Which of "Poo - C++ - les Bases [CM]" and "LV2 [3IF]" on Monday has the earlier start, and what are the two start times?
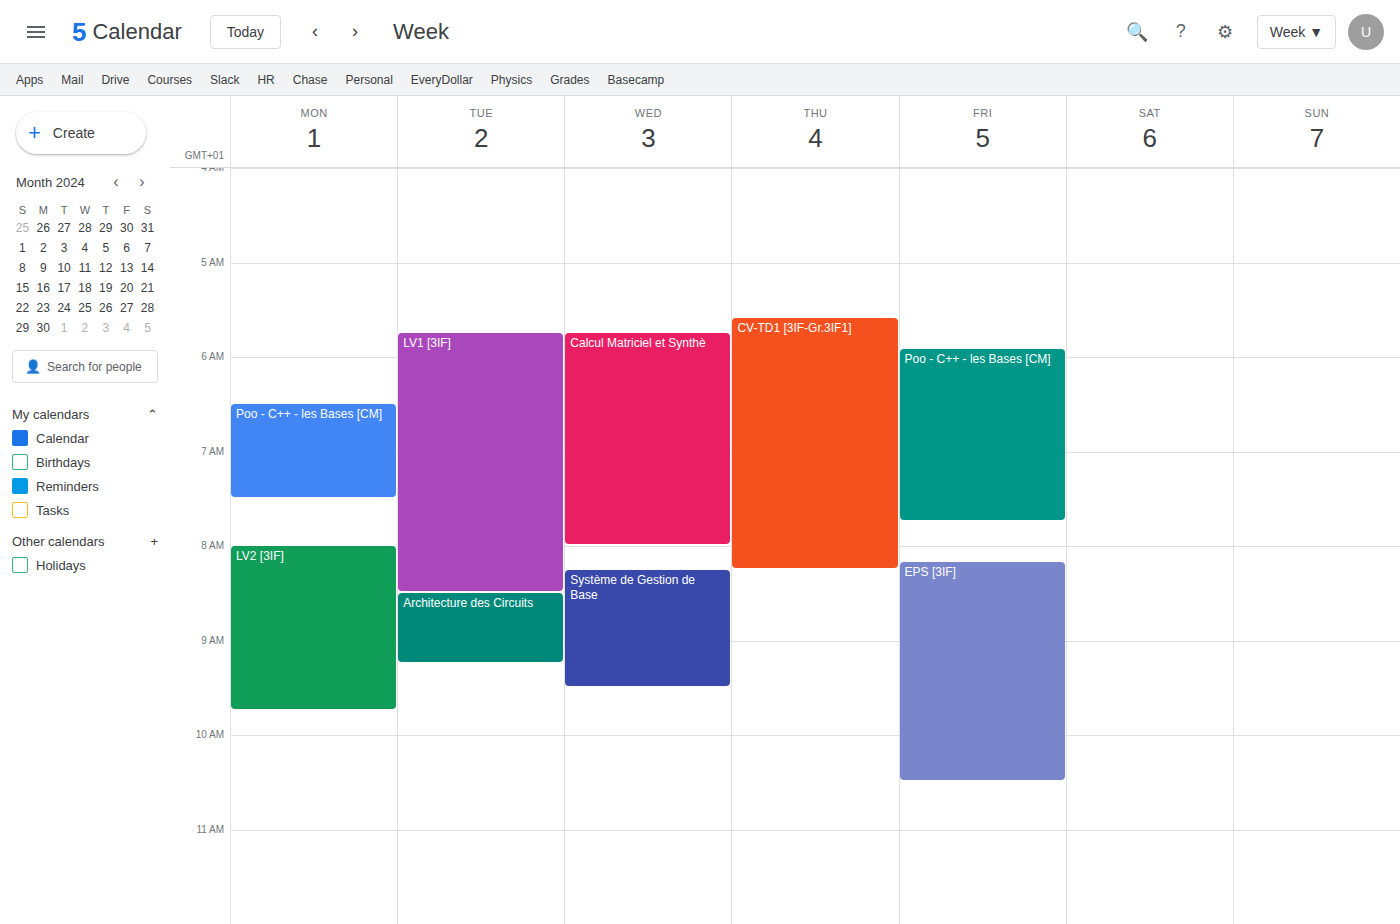
"Poo - C++ - les Bases [CM]" 6:30 AM; "LV2 [3IF]" 8:00 AM.